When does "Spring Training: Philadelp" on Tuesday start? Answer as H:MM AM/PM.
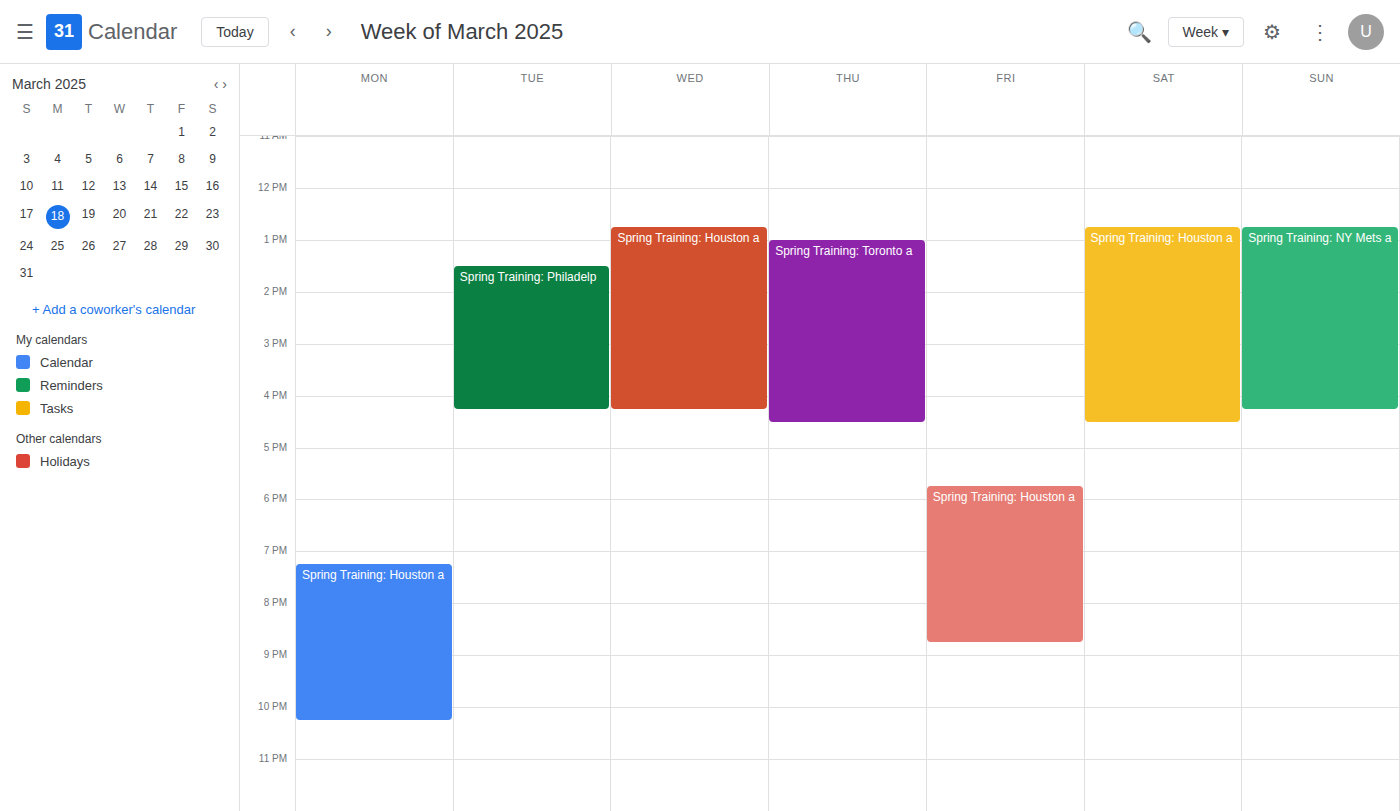
1:30 PM